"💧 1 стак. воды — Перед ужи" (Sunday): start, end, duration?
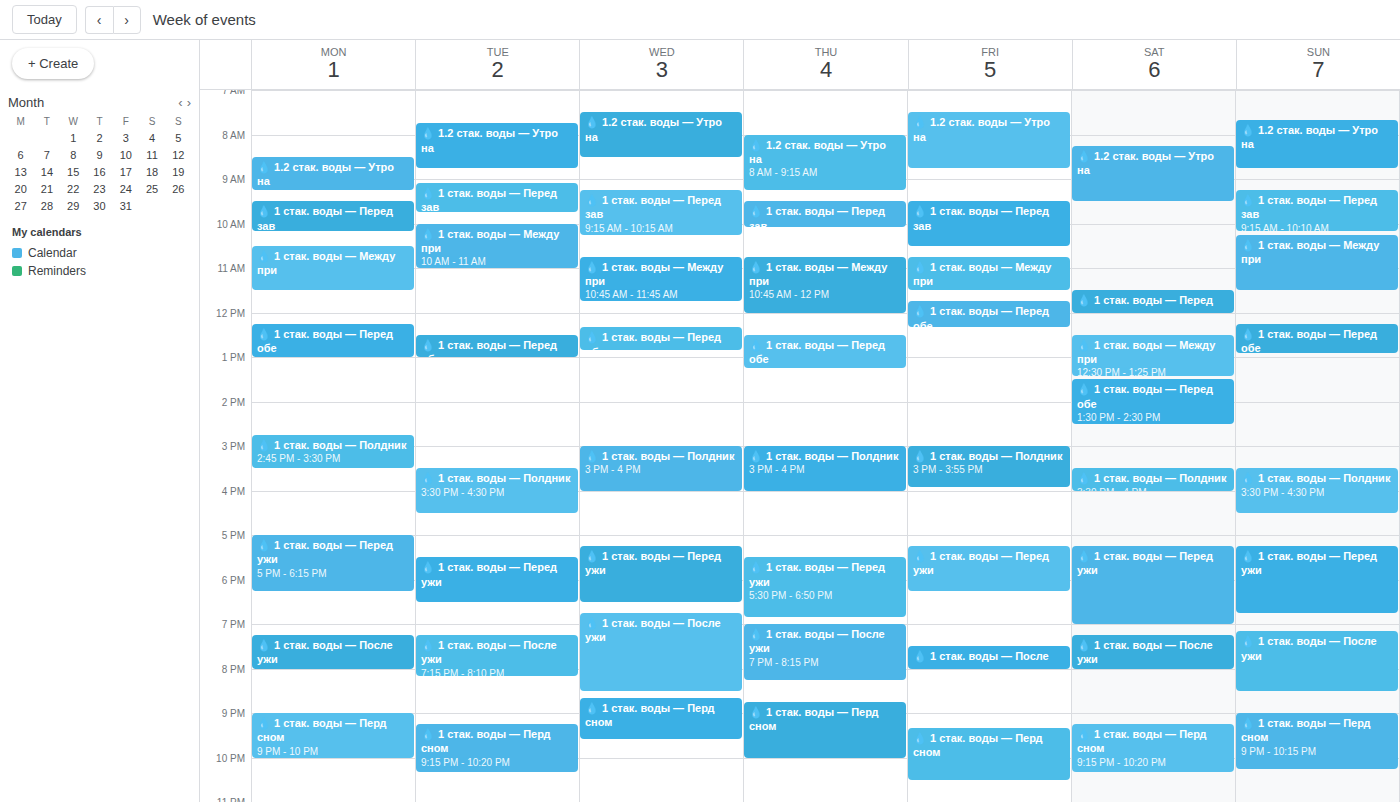
5:15 PM to 6:45 PM, 1 hour 30 minutes